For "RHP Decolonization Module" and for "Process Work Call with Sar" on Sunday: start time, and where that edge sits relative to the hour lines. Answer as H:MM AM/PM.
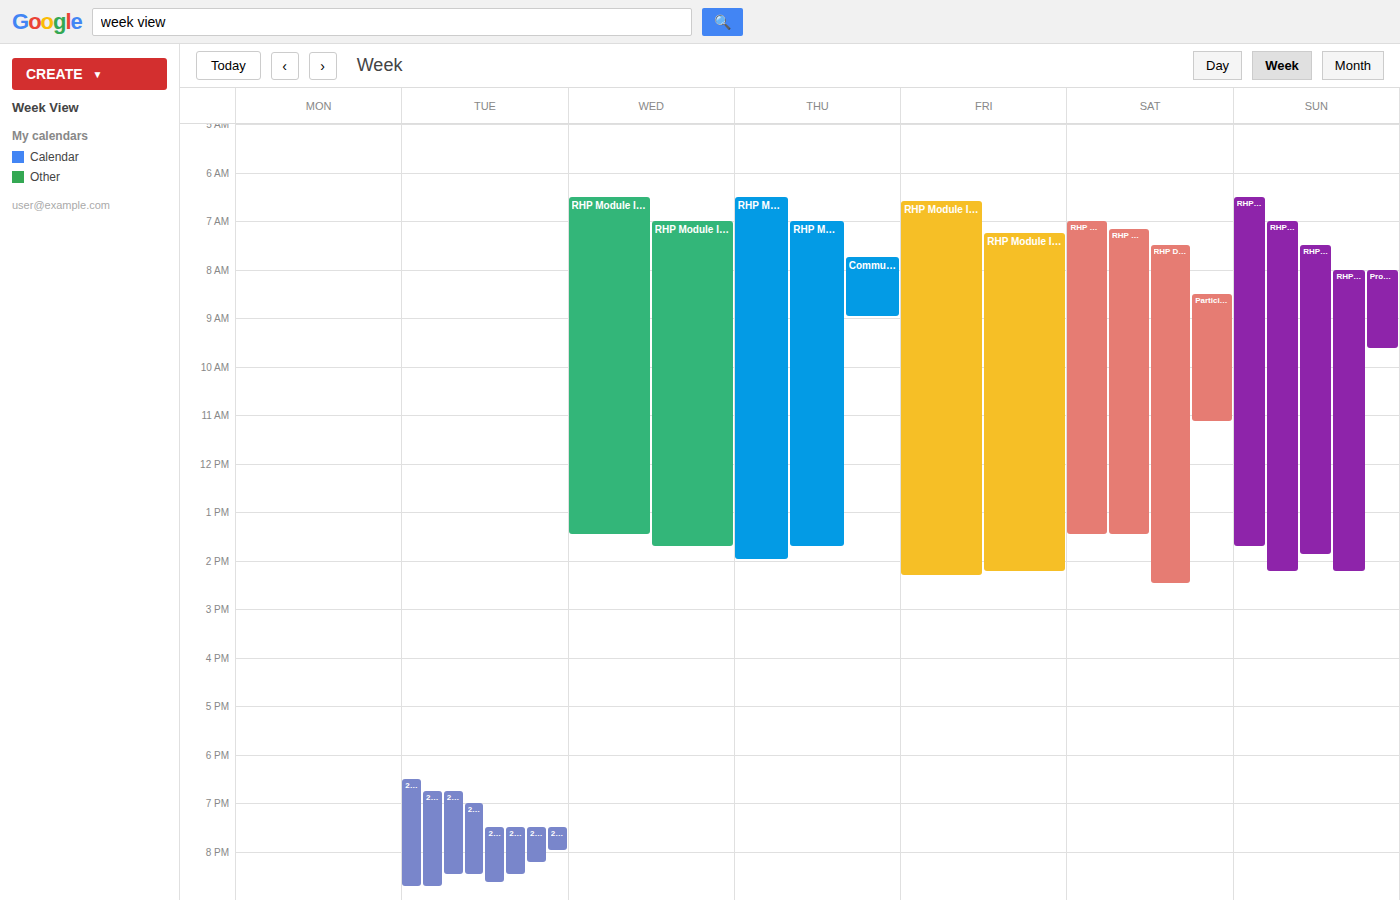
"RHP Decolonization Module": 7:30 AM, halfway between the 7 AM and 8 AM lines. "Process Work Call with Sar": 8:00 AM, exactly on the 8 AM line.